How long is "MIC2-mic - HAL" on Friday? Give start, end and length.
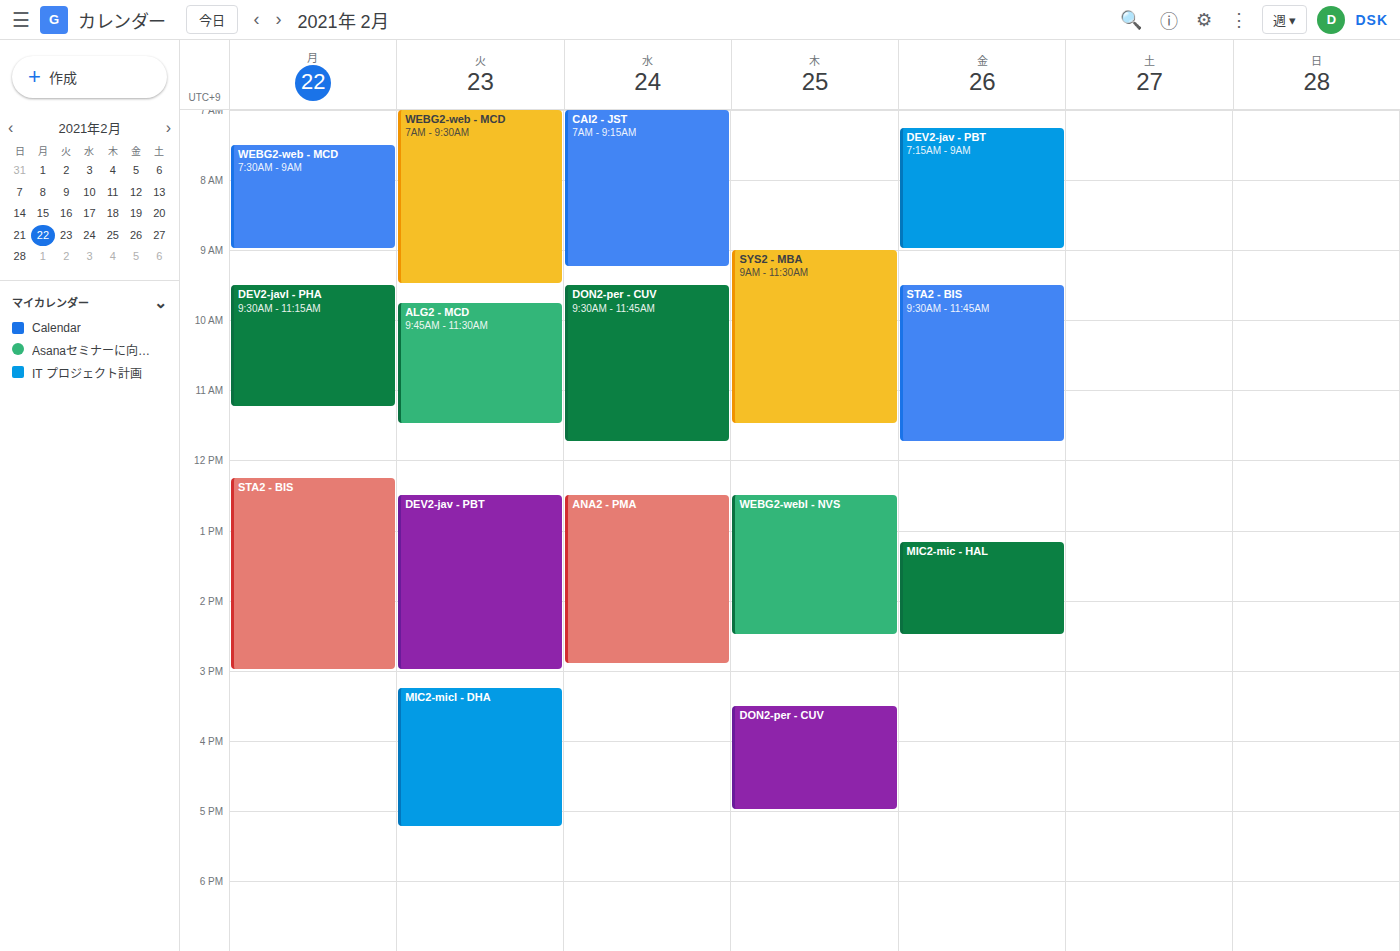
1:10 PM to 2:30 PM, 1 hour 20 minutes